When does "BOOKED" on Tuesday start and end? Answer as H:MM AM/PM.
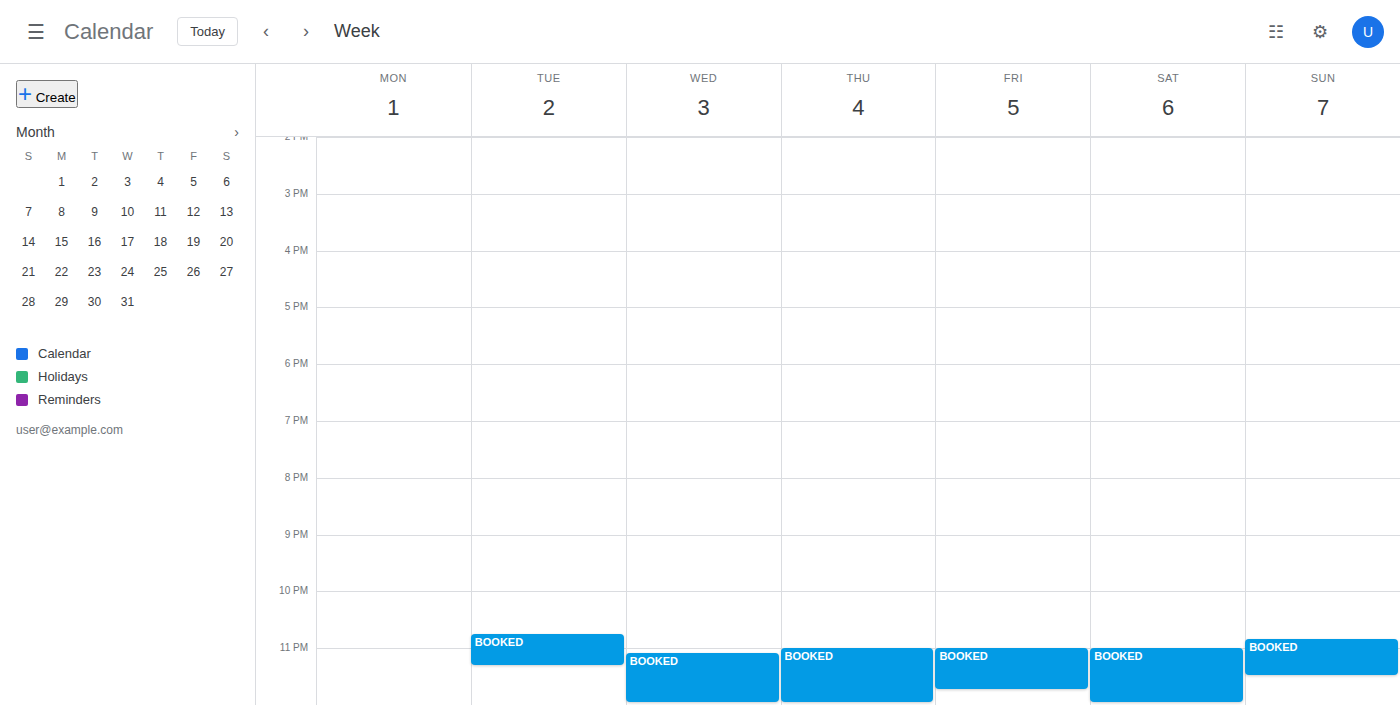
10:45 PM to 11:20 PM